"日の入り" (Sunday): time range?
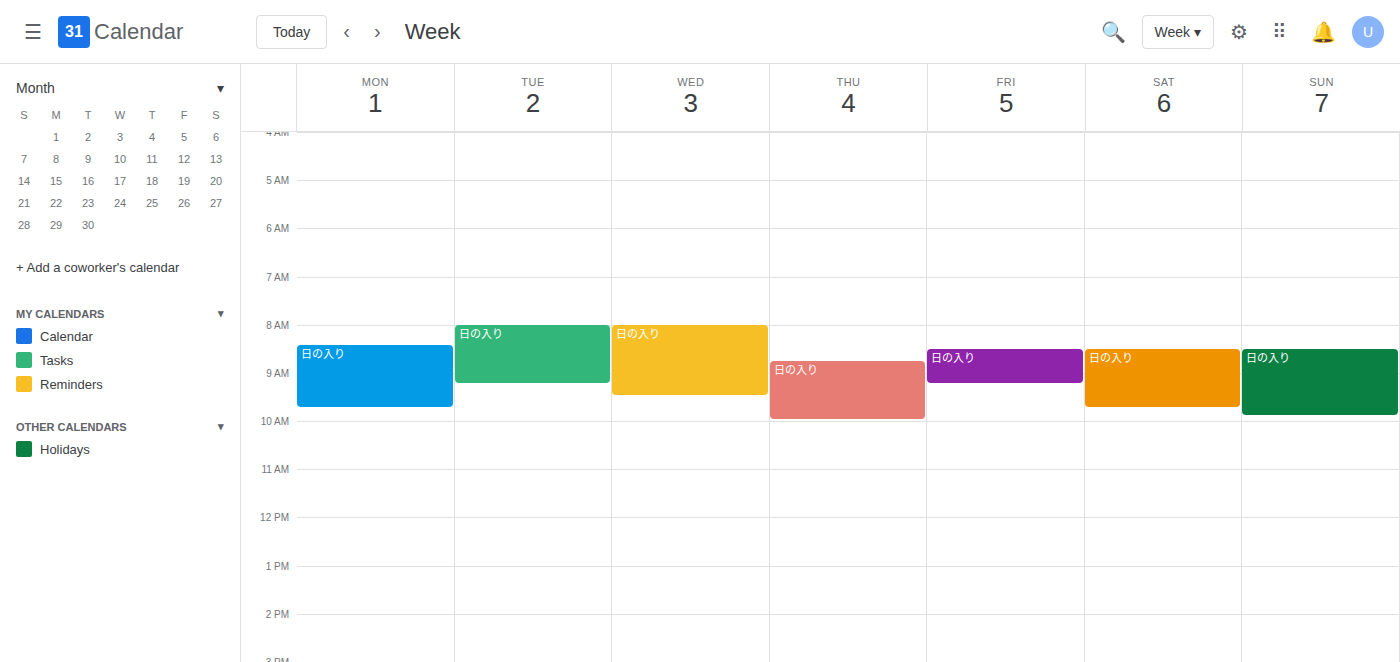
8:30 AM to 9:55 AM